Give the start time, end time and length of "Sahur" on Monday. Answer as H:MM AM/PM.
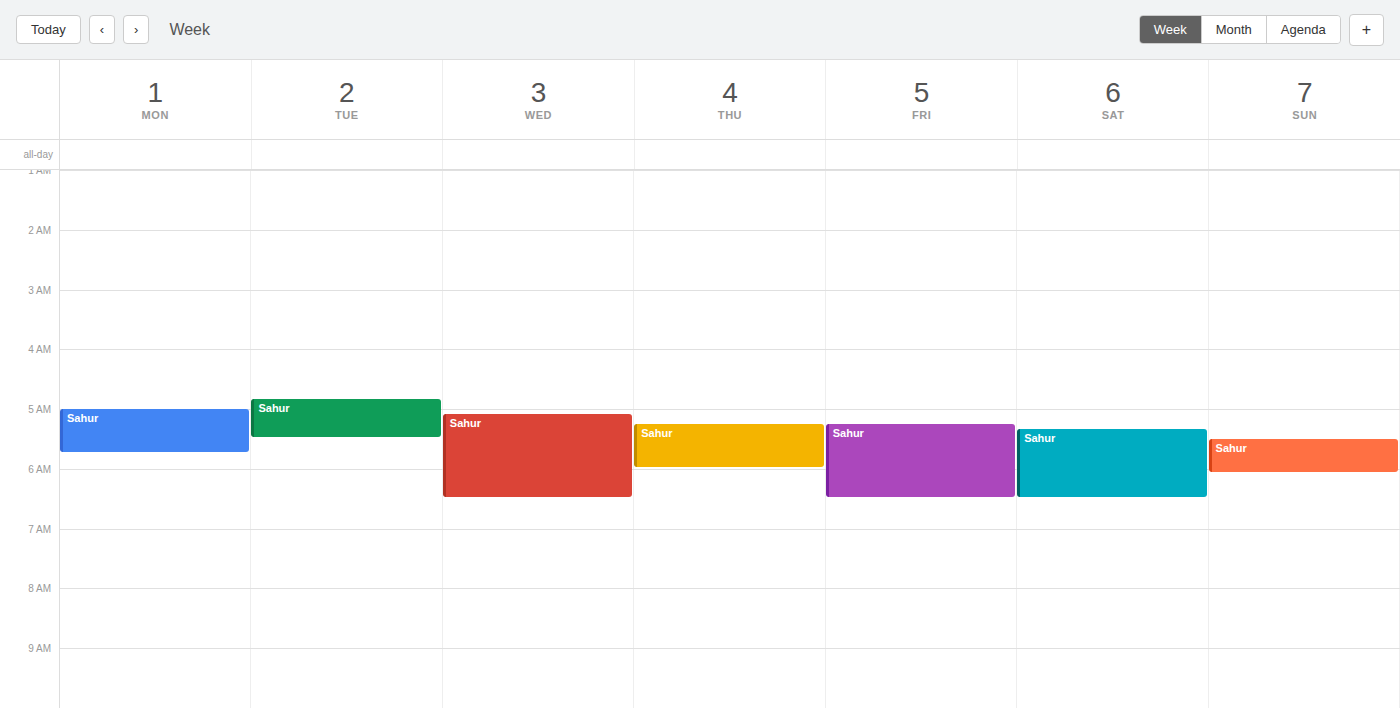
5:00 AM to 5:45 AM, 45 minutes